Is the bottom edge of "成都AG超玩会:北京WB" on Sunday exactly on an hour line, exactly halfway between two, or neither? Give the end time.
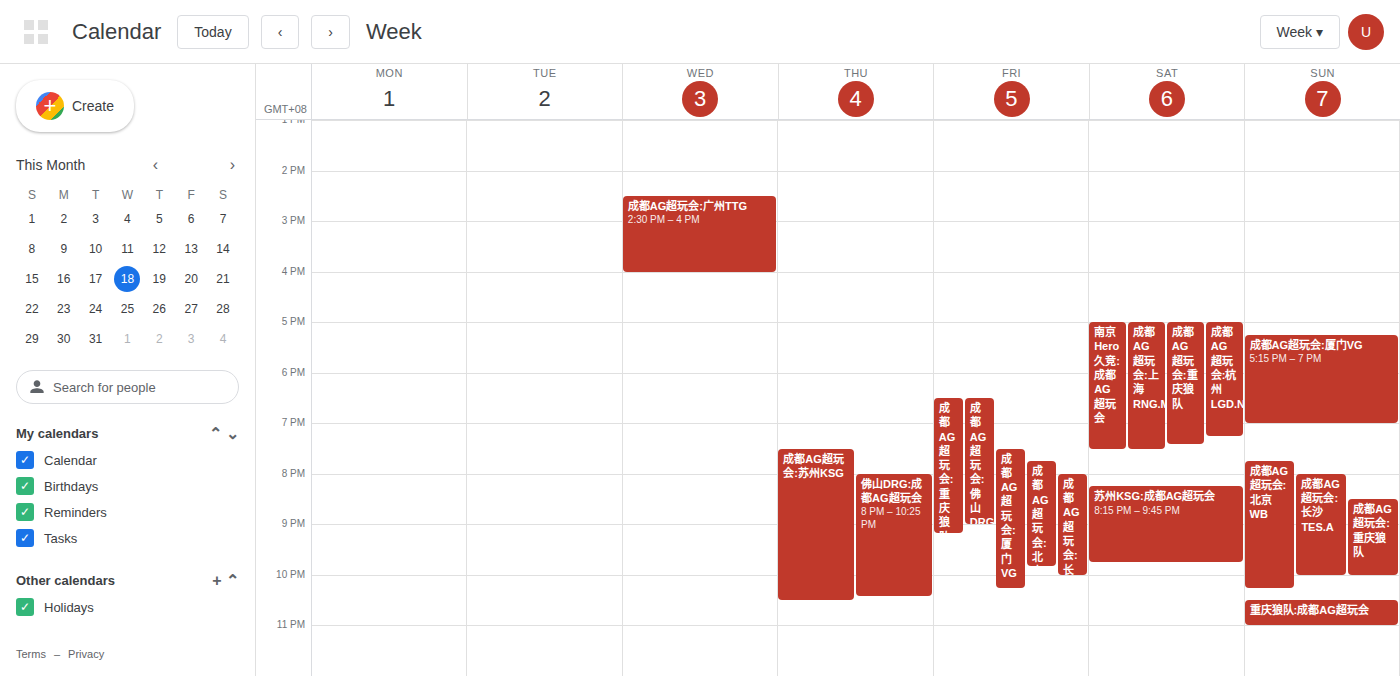
10:15 PM -- neither: a quarter of the way from the 10 PM line to the 11 PM line.